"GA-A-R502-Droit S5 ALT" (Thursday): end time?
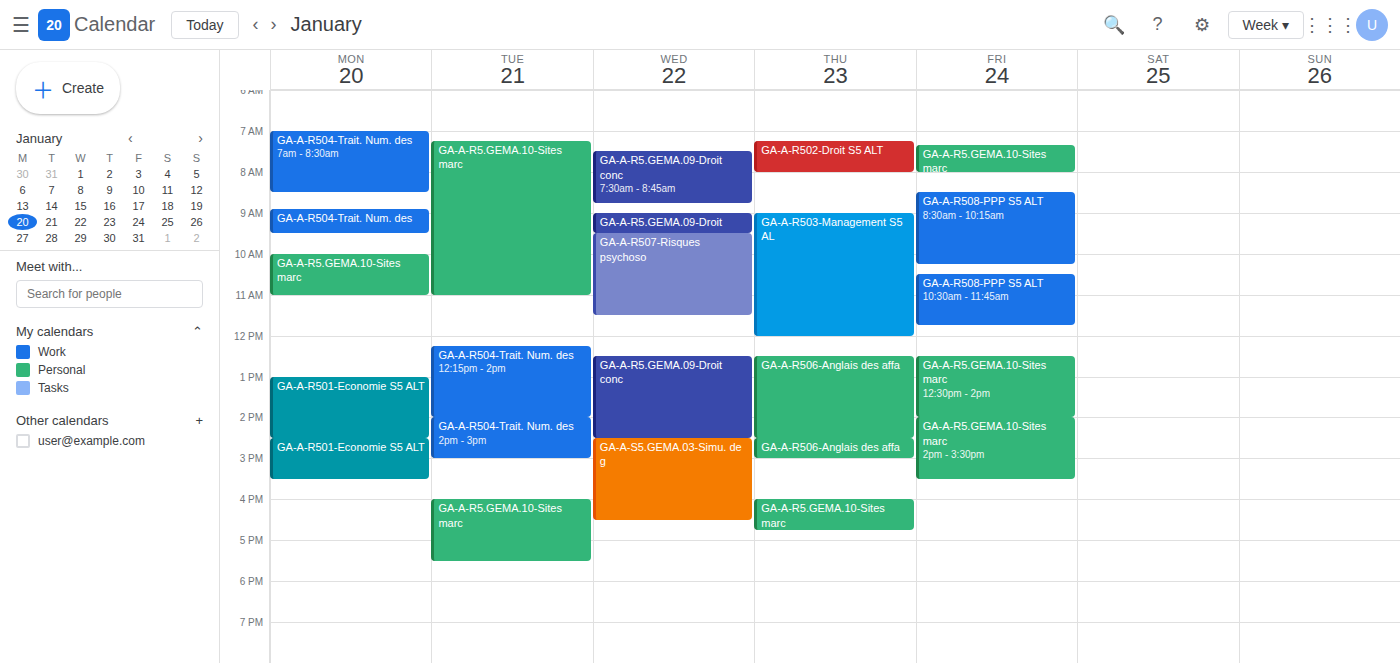
08:00